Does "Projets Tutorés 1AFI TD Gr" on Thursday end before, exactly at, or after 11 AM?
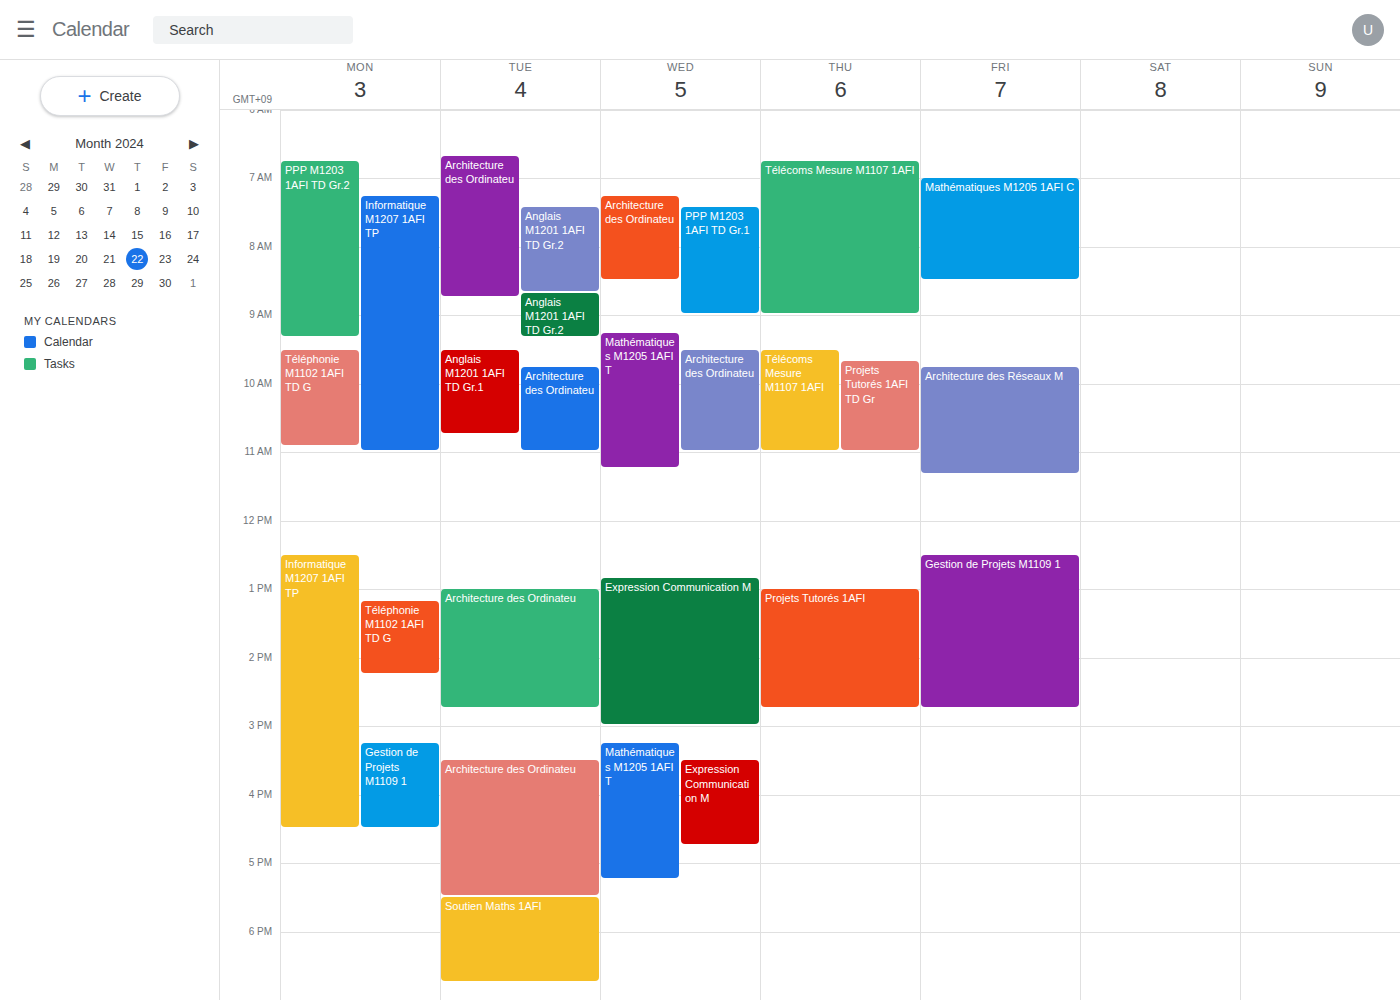
11:00 AM -- exactly at 11 AM, on the 11 AM line.